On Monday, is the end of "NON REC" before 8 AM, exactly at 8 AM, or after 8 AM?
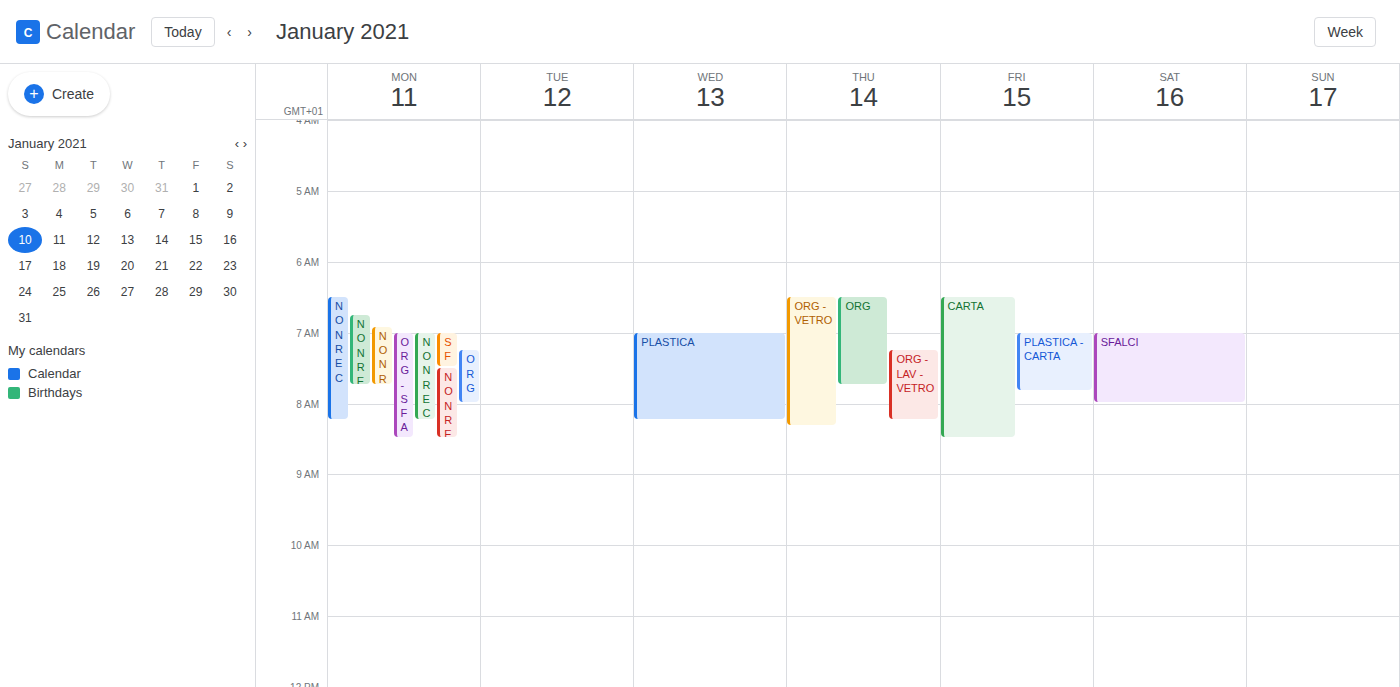
8:15 AM -- after 8 AM, 15 minutes below the 8 AM line.